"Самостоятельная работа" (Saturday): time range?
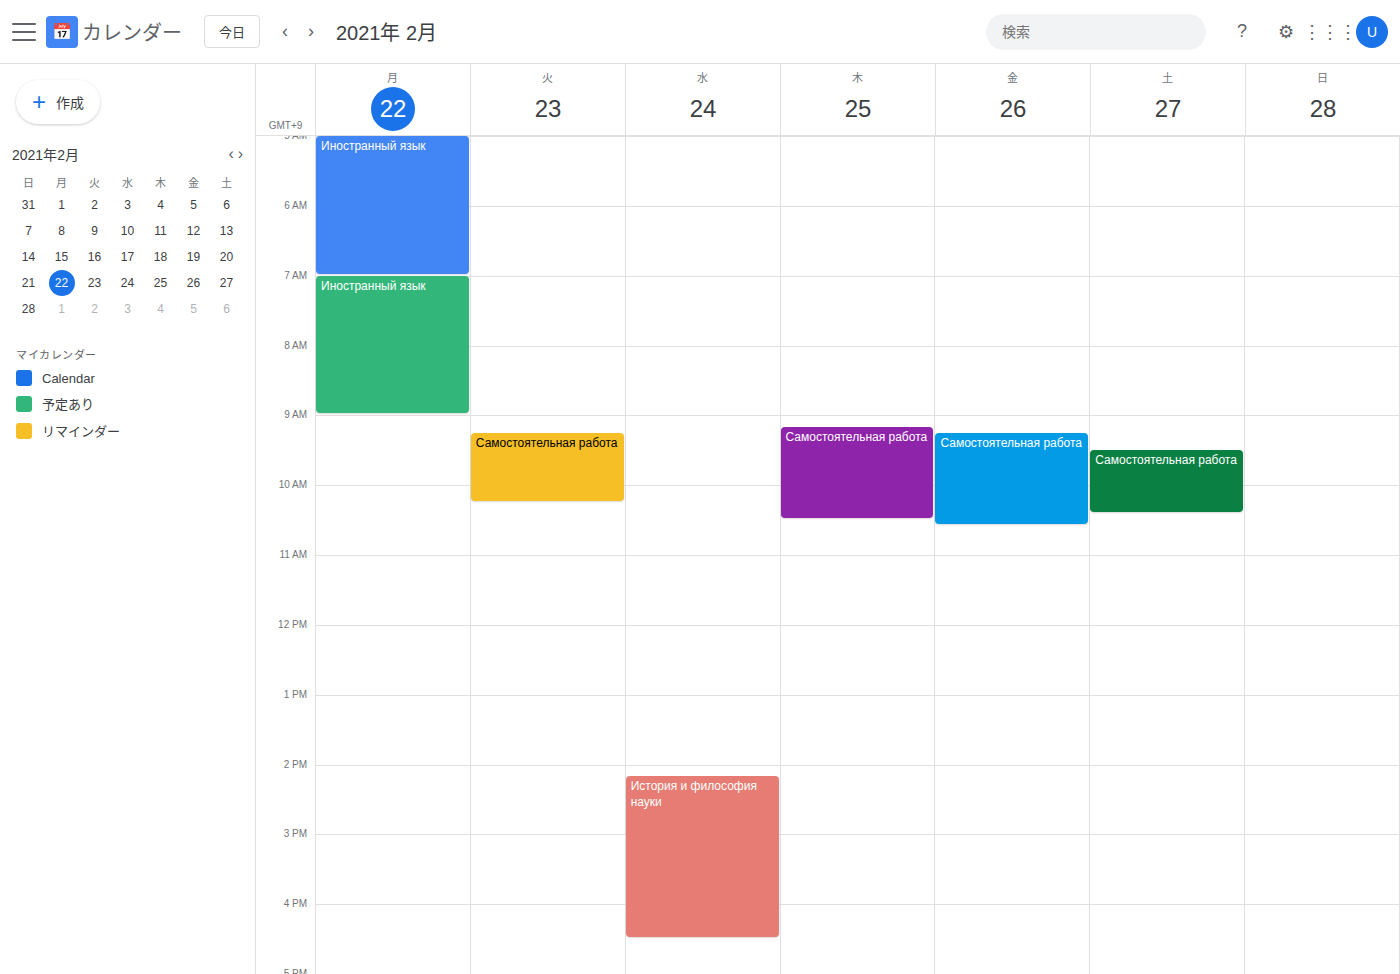
09:30 to 10:25